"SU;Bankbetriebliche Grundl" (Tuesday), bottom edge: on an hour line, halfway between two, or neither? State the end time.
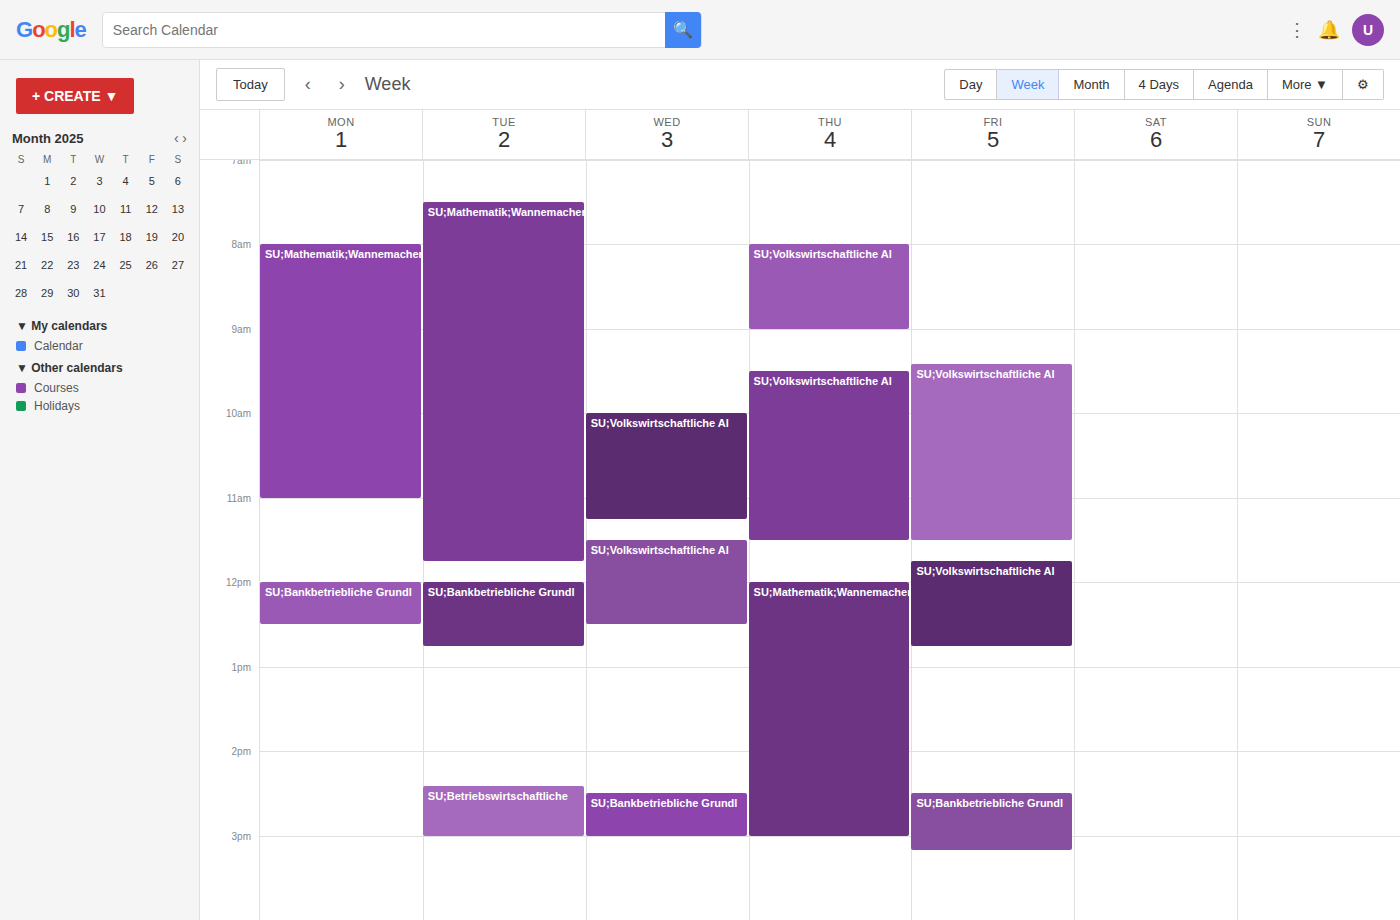
12:45 PM -- neither: three quarters of the way from the 12 PM line to the 1 PM line.